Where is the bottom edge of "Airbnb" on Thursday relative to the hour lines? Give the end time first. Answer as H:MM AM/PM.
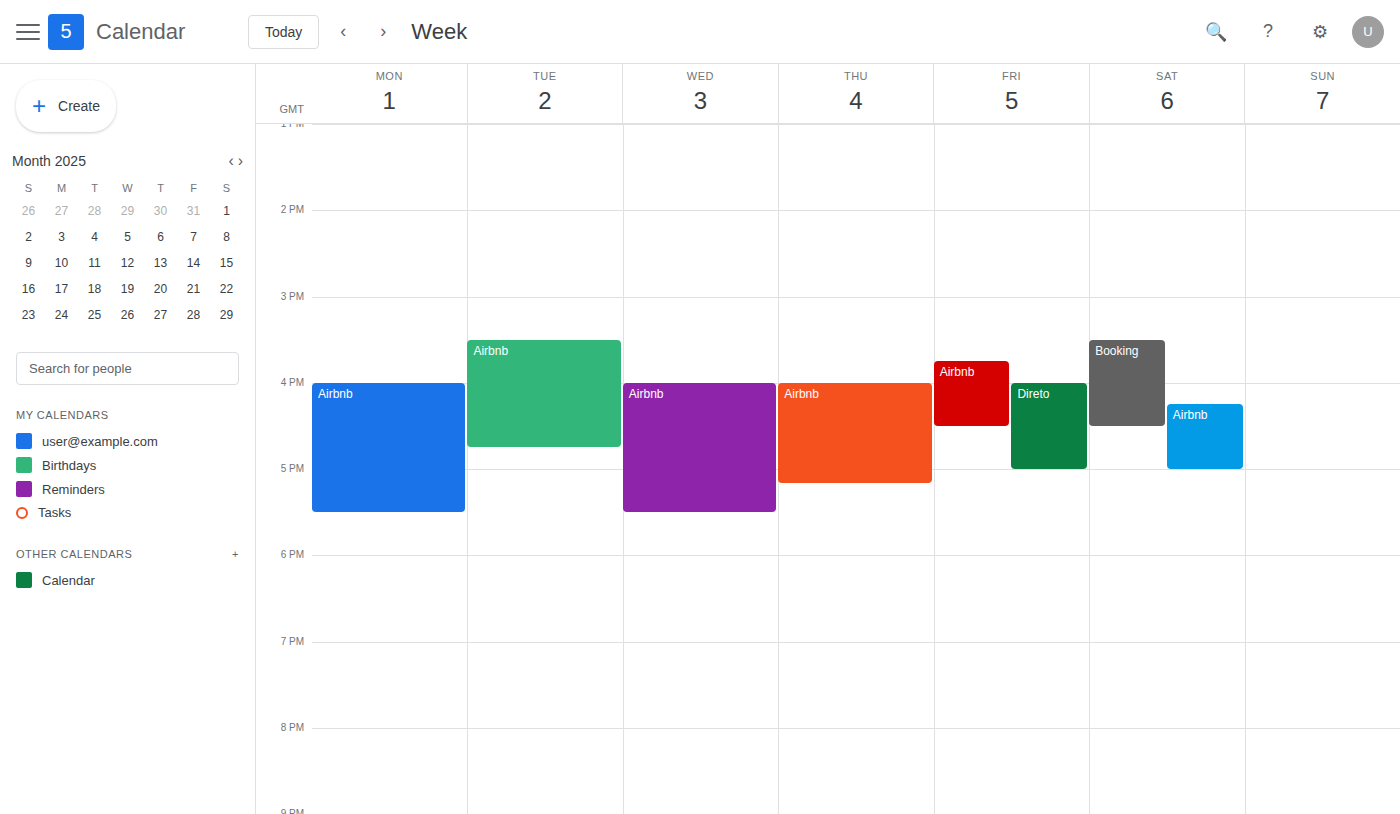
5:10 PM -- neither: 10 minutes below the 5 PM line and 50 minutes above the 6 PM line.